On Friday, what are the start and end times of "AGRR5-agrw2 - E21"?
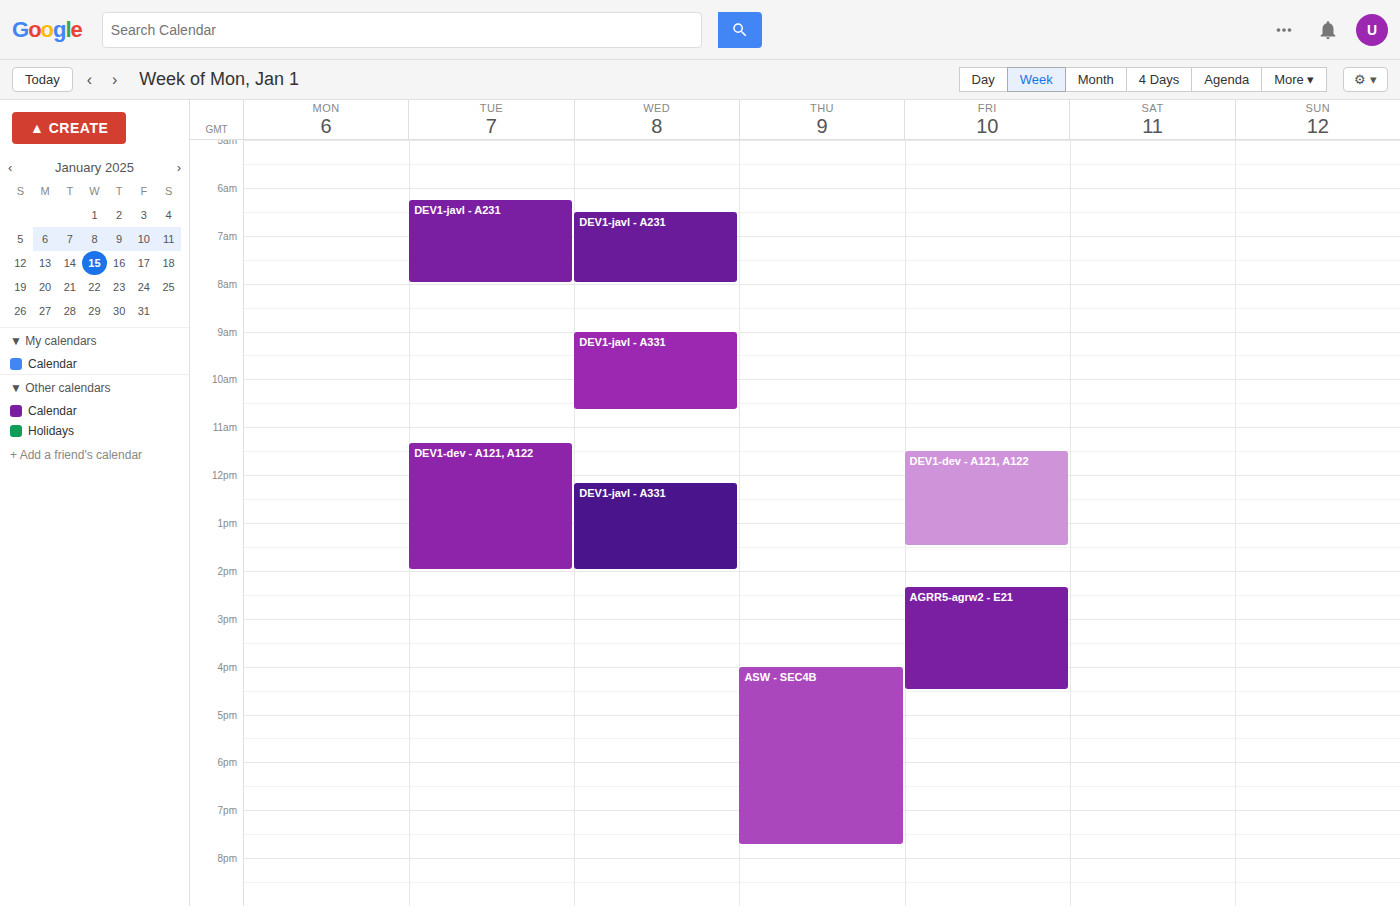
2:20 PM to 4:30 PM